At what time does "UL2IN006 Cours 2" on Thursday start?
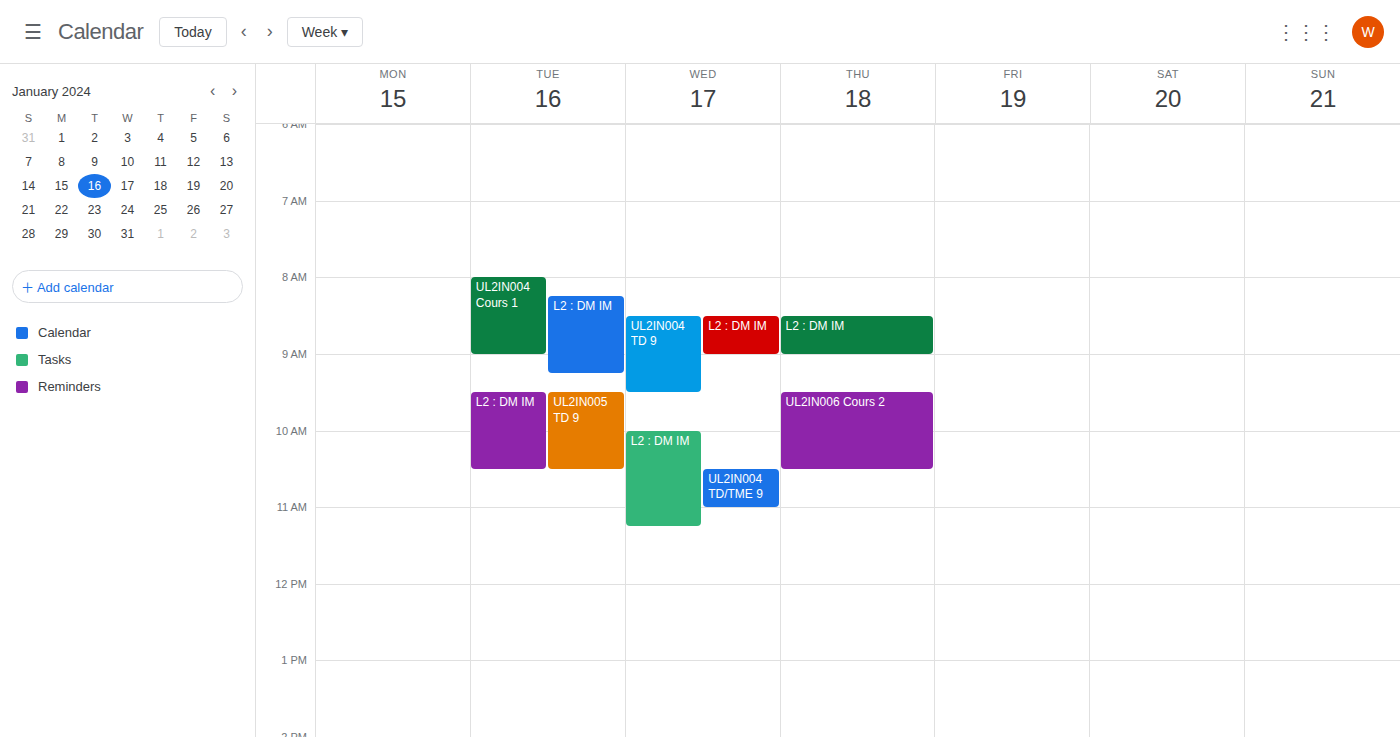
09:30